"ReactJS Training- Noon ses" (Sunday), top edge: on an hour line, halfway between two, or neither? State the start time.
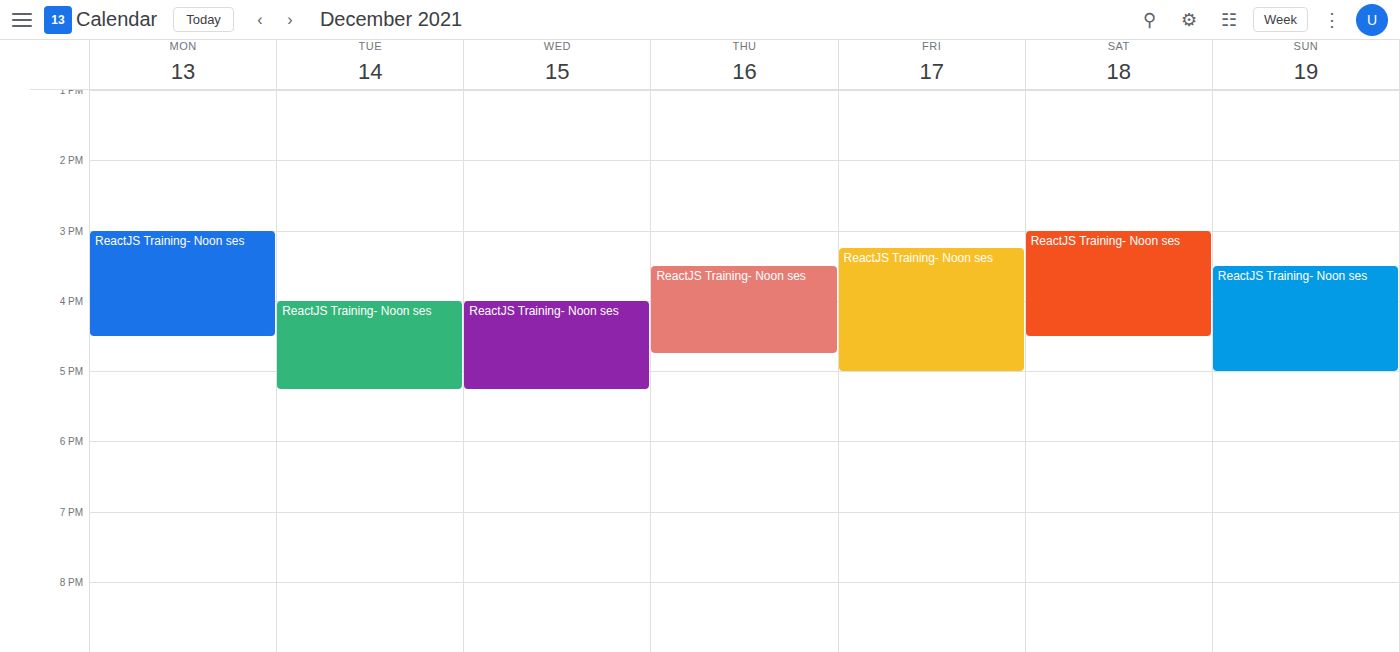
15:30 -- halfway between the 15:00 and 16:00 lines.